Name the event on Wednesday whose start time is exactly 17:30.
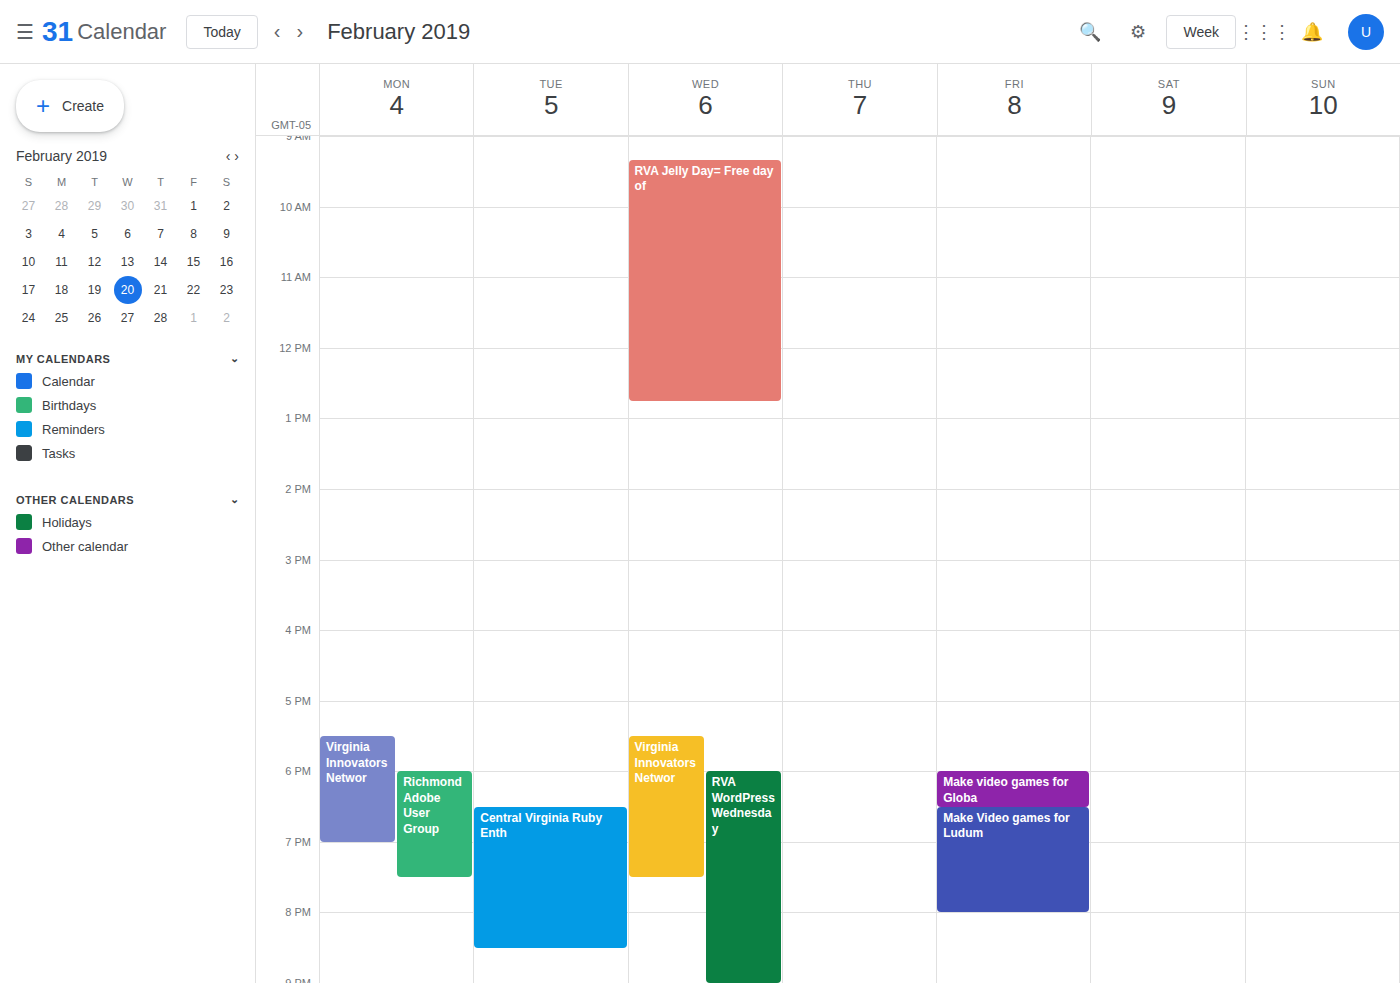
"Virginia Innovators Networ"